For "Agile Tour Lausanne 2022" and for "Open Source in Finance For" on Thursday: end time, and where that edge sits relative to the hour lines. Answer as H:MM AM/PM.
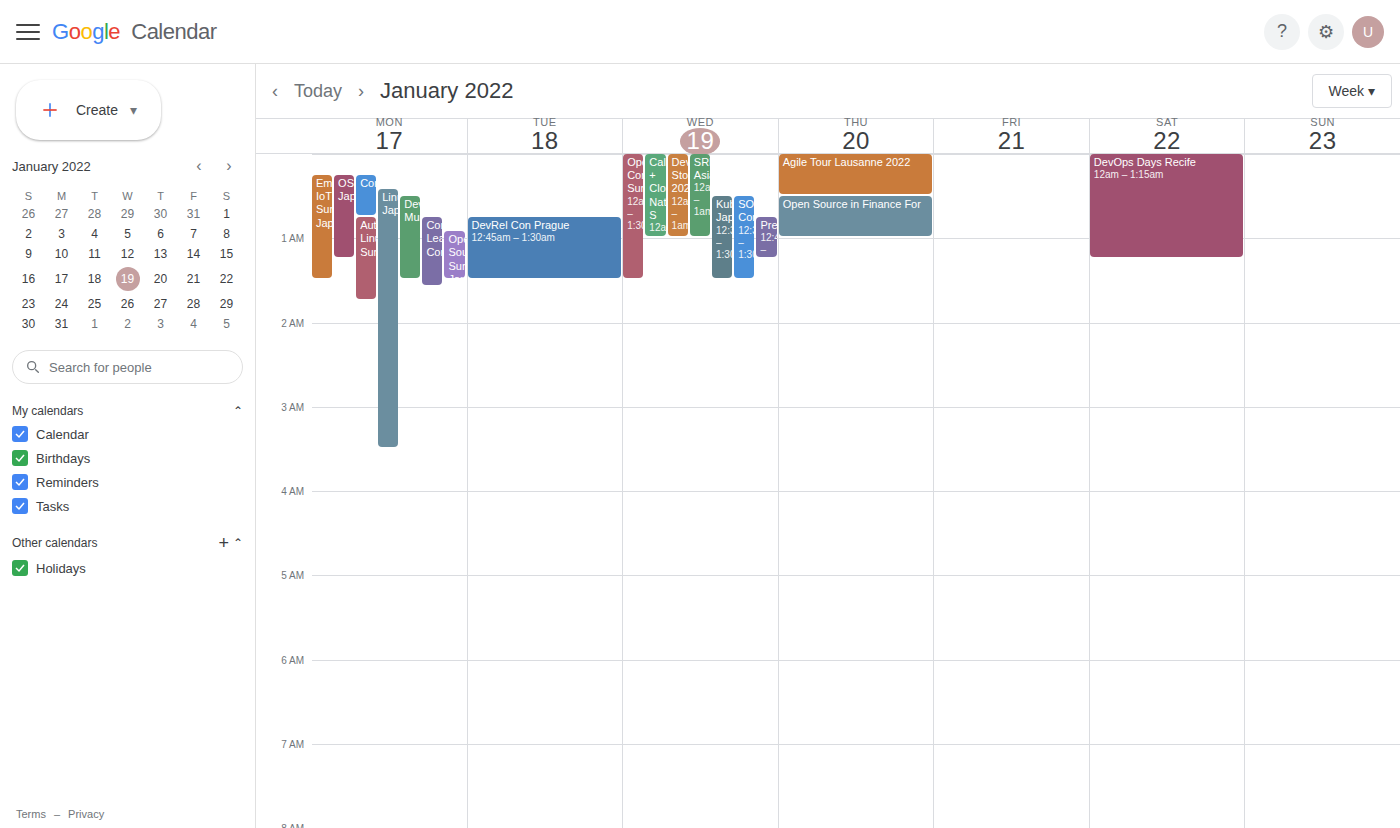
"Agile Tour Lausanne 2022": 12:30 AM, halfway between the 12 AM and 1 AM lines. "Open Source in Finance For": 1:00 AM, exactly on the 1 AM line.